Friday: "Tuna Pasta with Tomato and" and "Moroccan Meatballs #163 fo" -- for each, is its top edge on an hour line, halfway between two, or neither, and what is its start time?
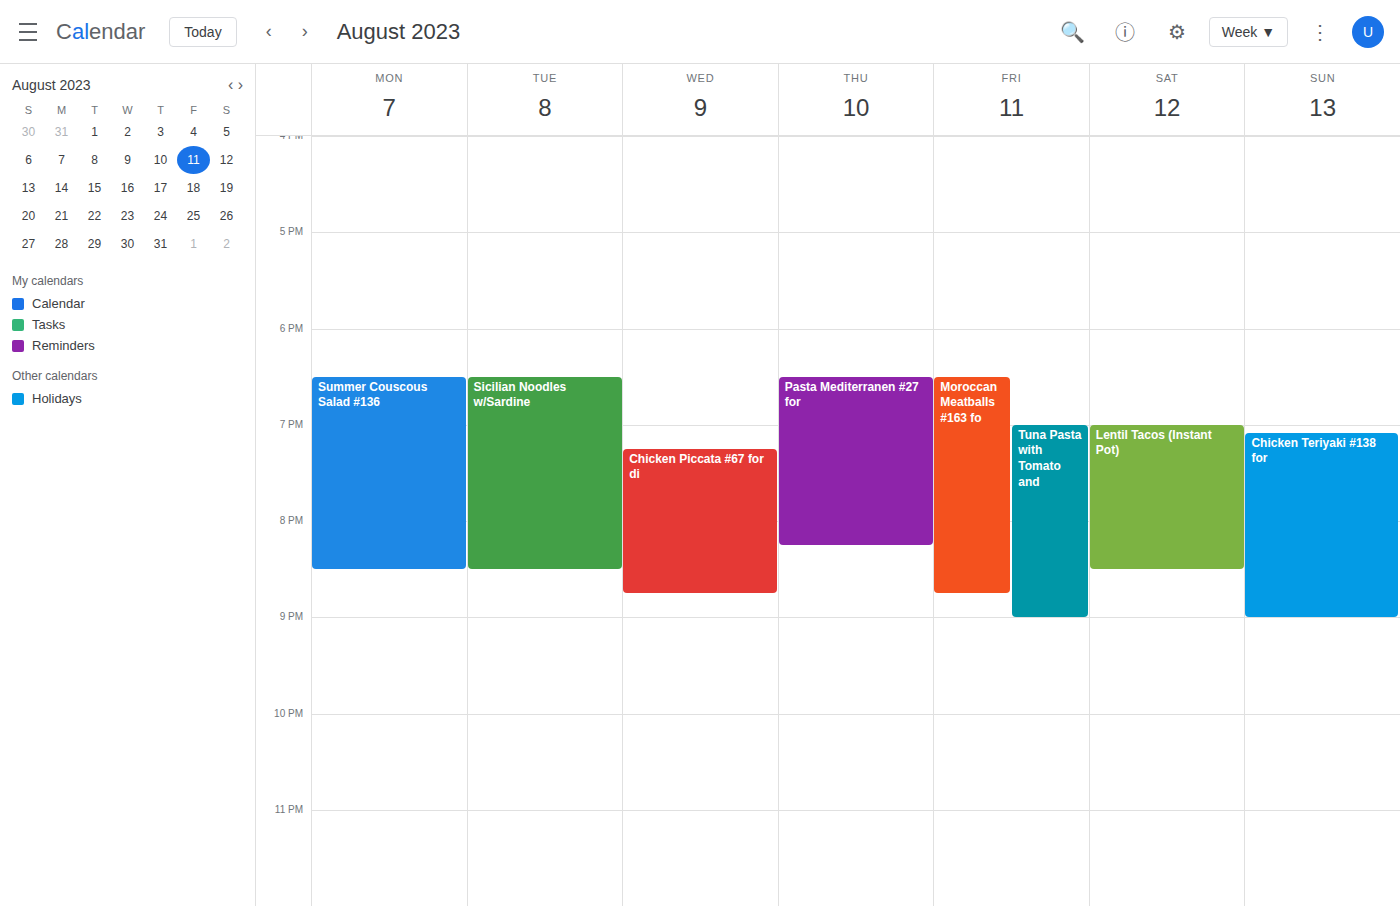
"Tuna Pasta with Tomato and": 7:00 PM, exactly on the 7 PM line. "Moroccan Meatballs #163 fo": 6:30 PM, halfway between the 6 PM and 7 PM lines.